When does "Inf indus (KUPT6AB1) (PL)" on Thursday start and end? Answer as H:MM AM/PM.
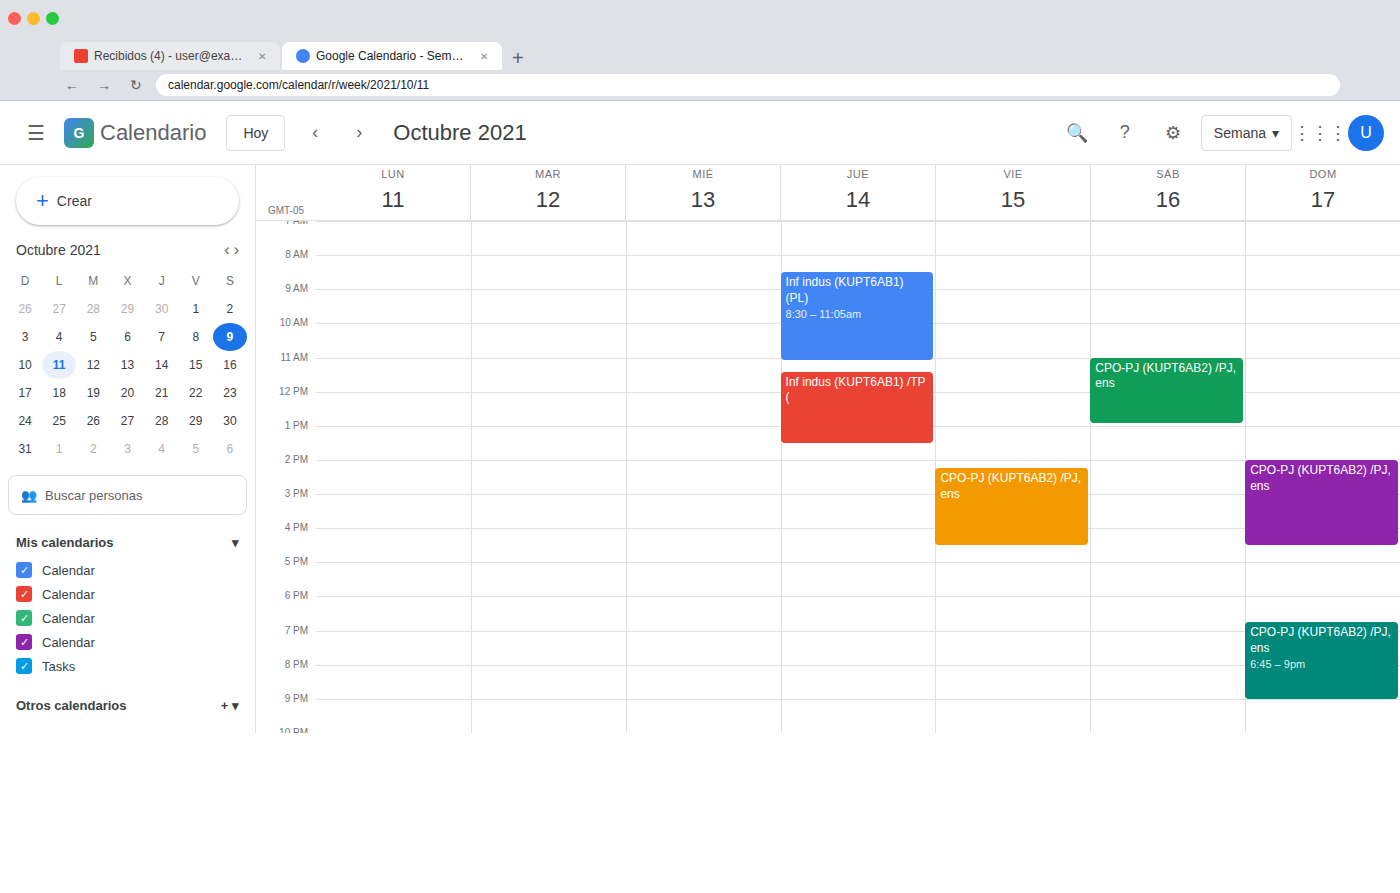
8:30 AM to 11:05 AM